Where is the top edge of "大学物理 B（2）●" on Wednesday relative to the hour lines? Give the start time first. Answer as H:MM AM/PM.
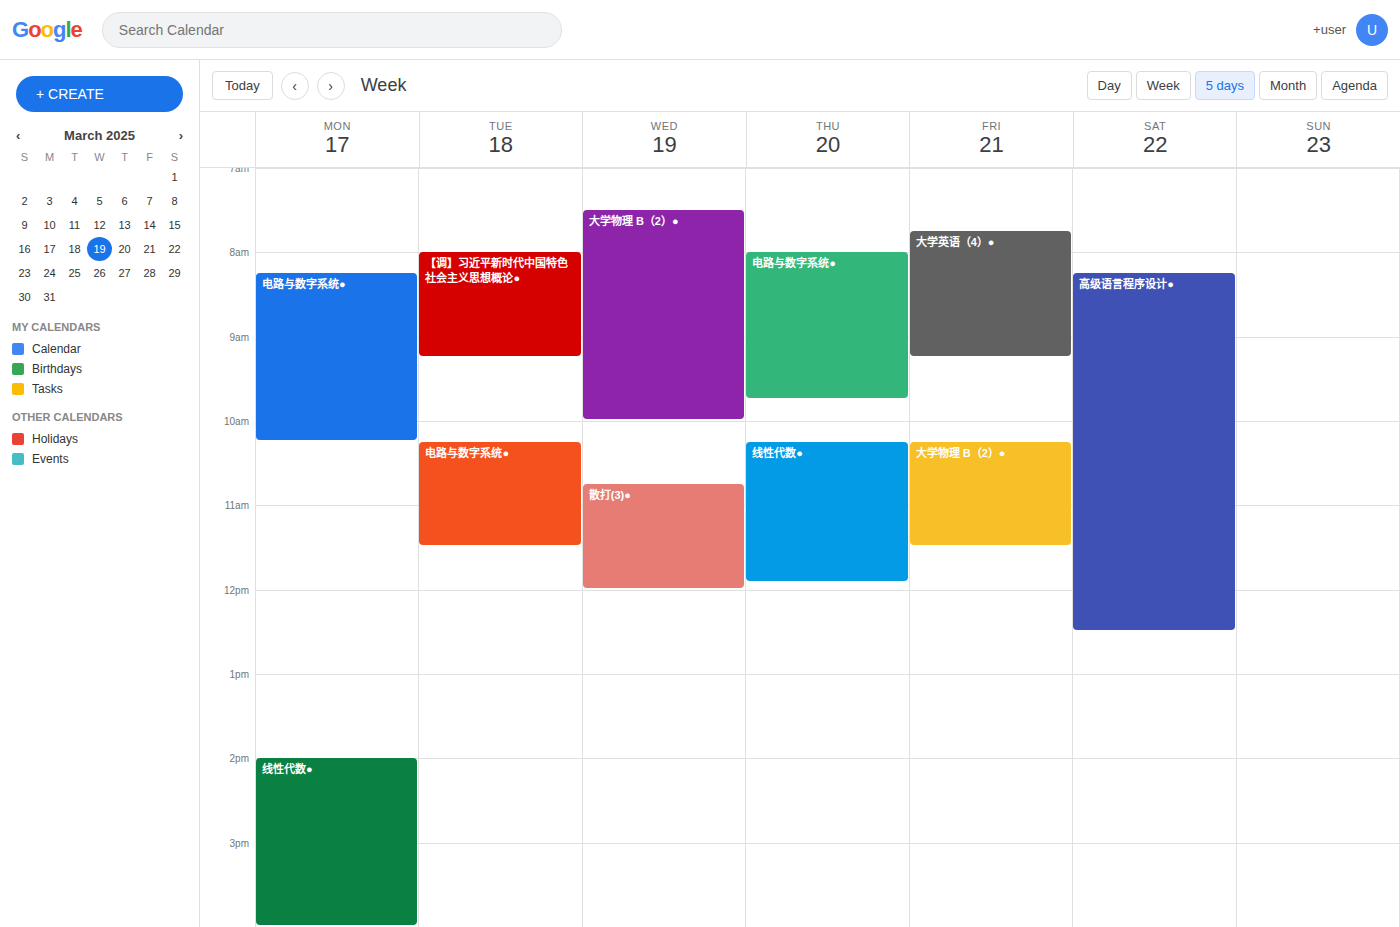
7:30 AM -- halfway between the 7 AM and 8 AM lines.